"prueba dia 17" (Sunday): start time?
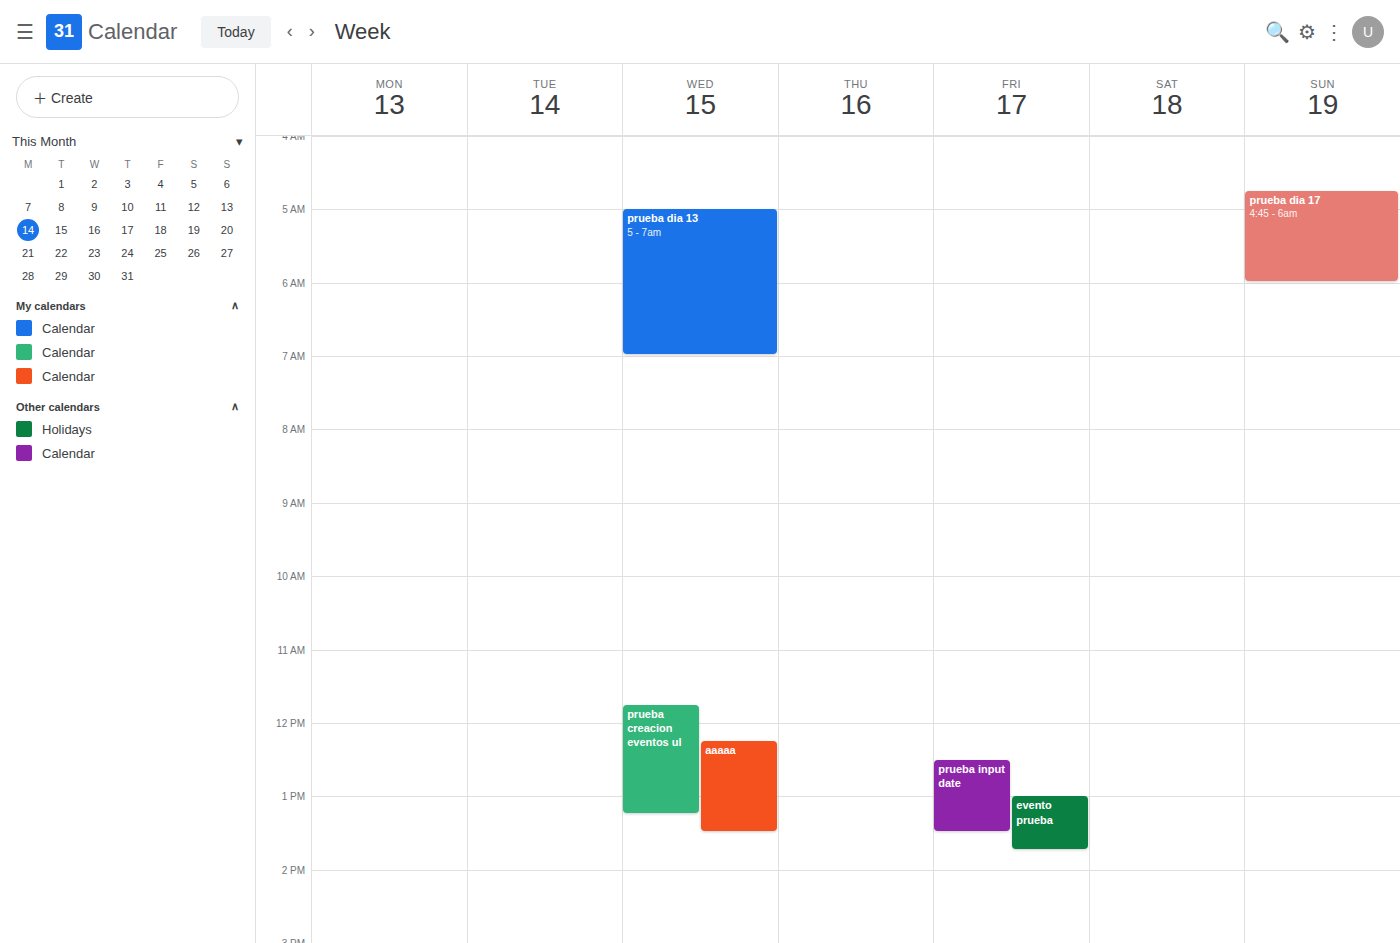
4:45 AM